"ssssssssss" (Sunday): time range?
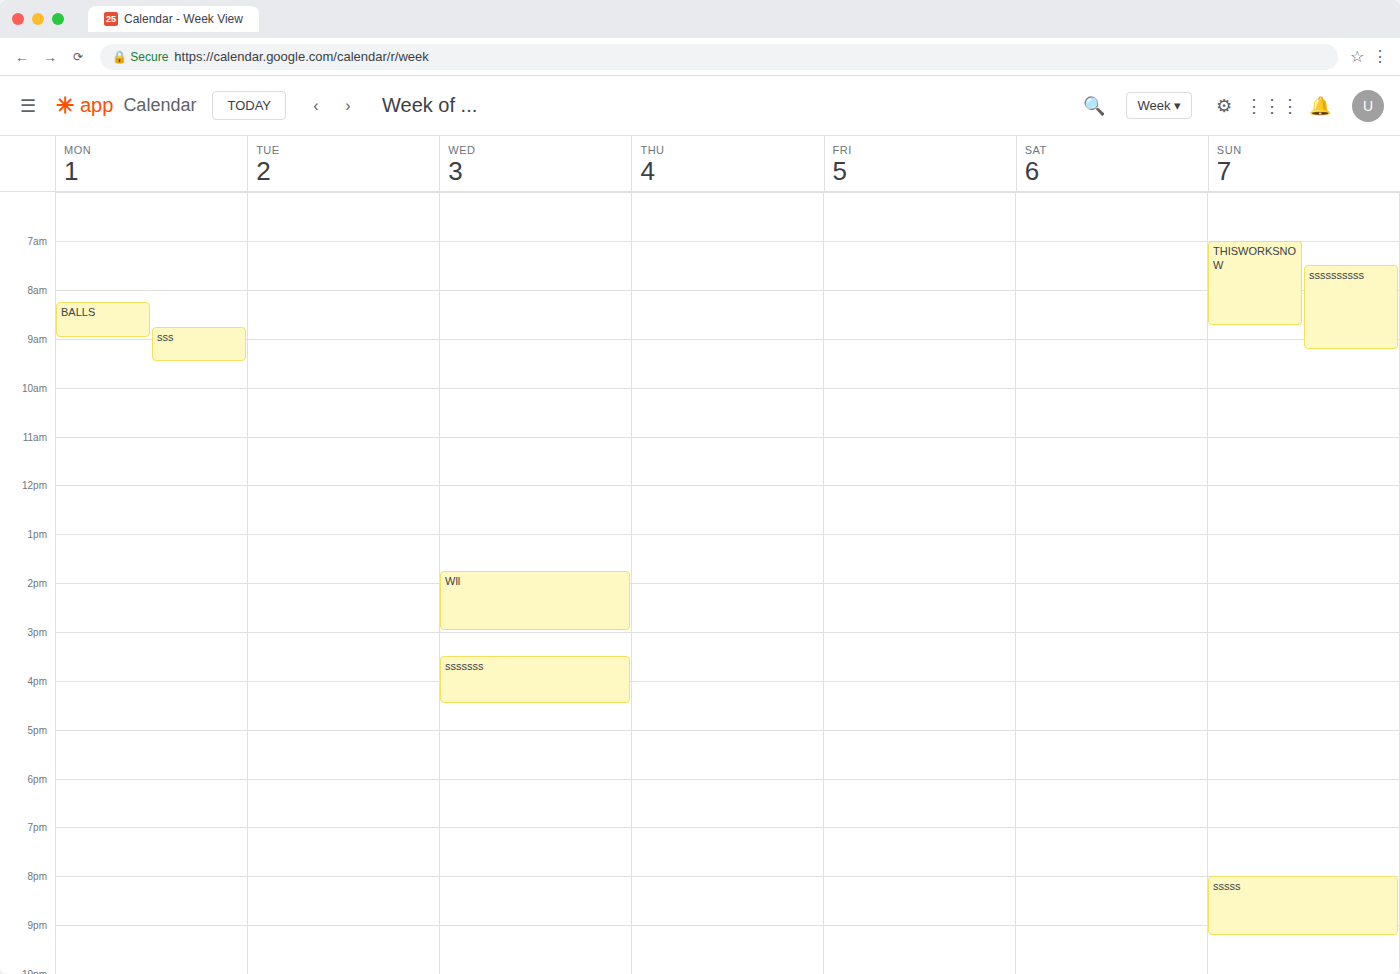
7:30 AM to 9:15 AM